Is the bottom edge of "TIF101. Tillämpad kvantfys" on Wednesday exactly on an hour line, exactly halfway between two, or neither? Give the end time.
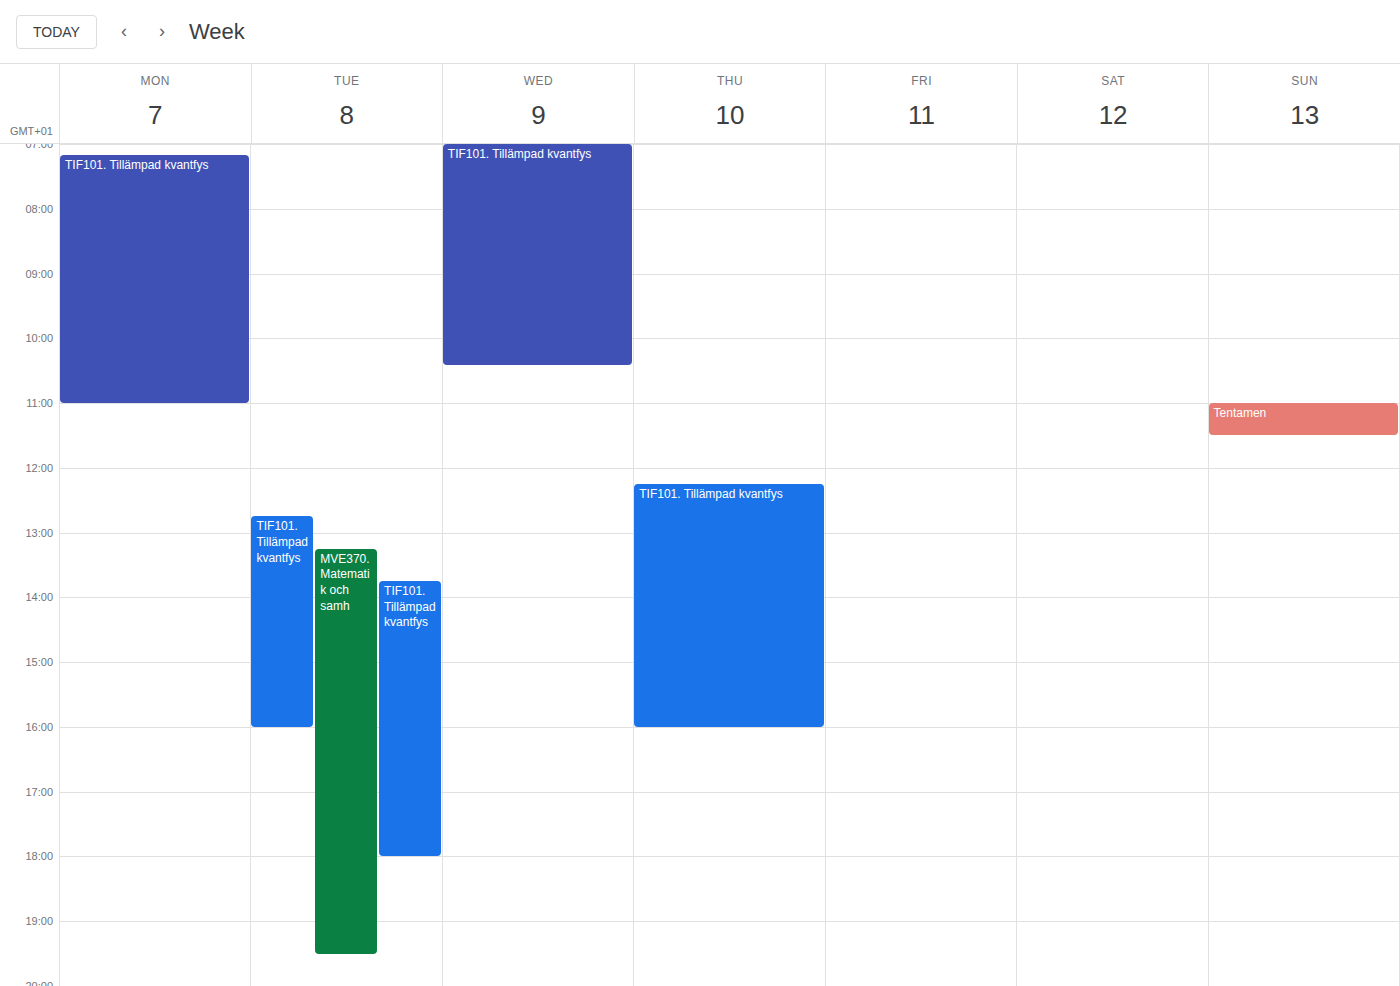
10:25 -- neither: 25 minutes below the 10:00 line and 35 minutes above the 11:00 line.